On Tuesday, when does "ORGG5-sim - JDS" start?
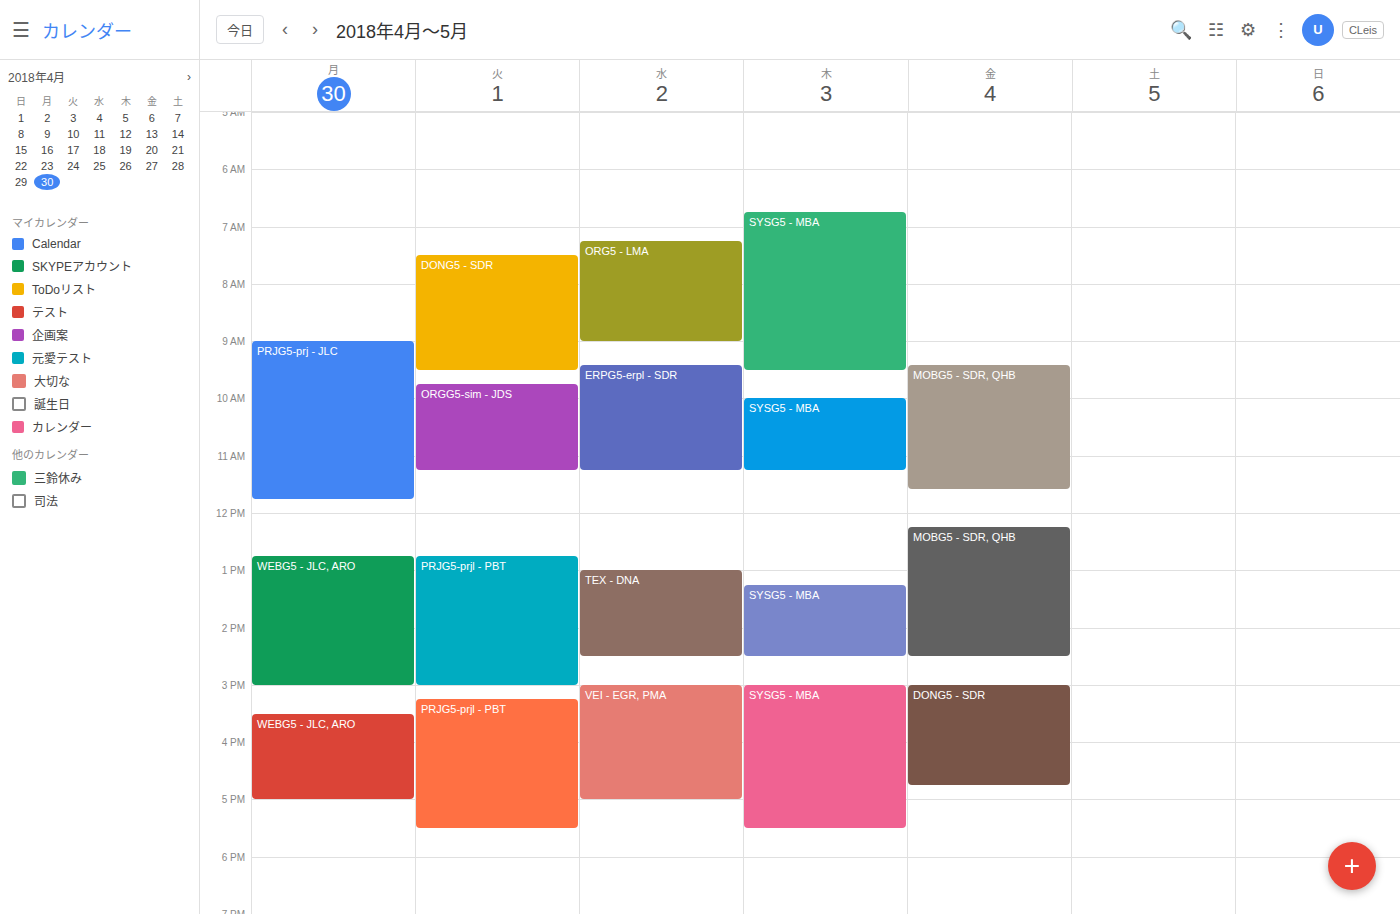
9:45 AM